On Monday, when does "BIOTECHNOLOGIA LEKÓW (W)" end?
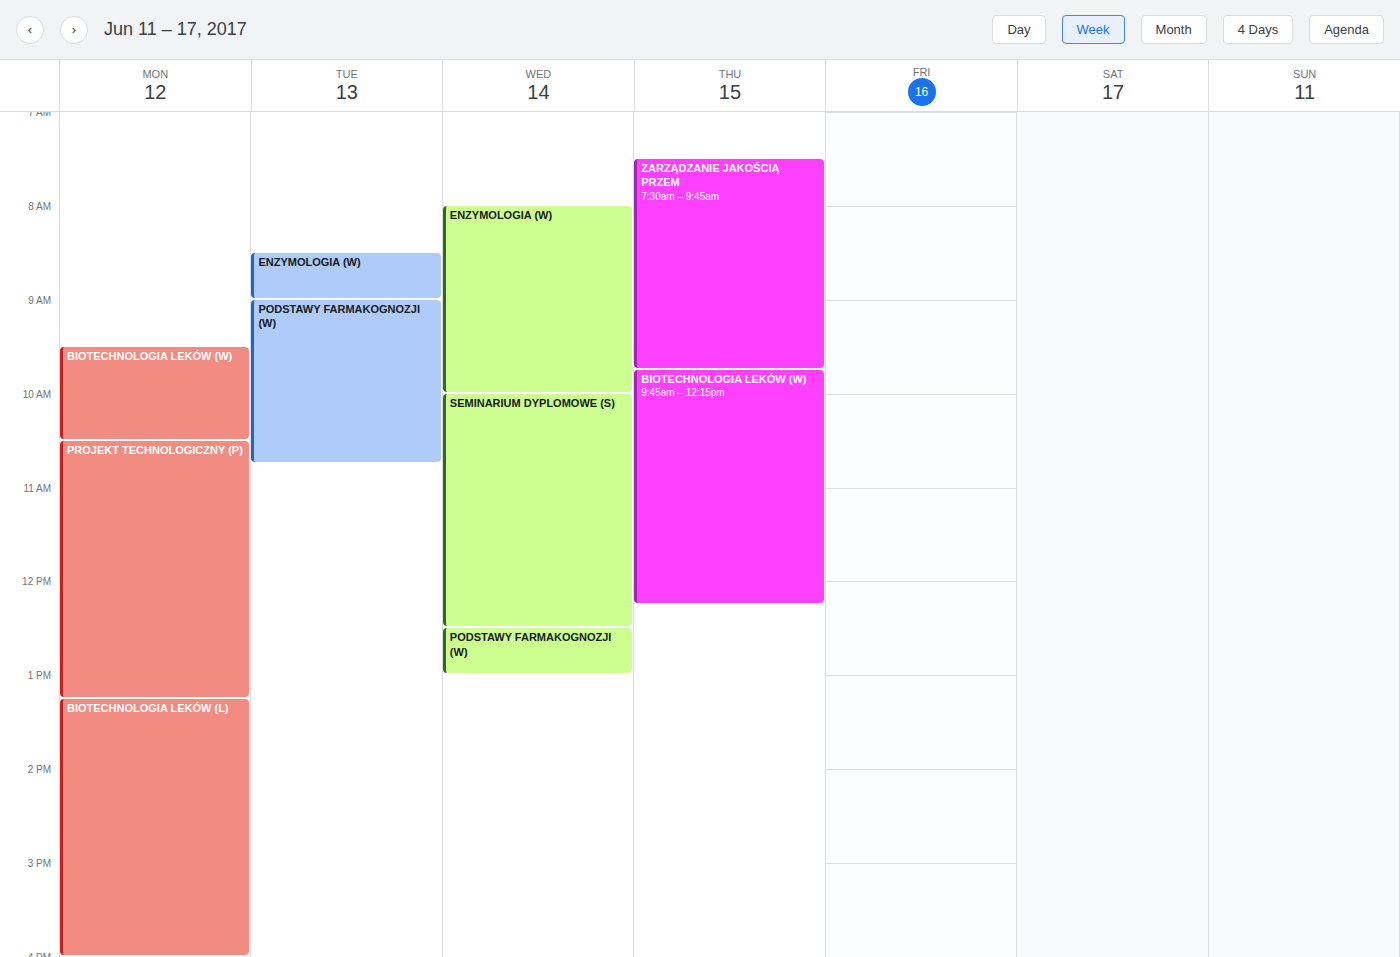
10:30 AM